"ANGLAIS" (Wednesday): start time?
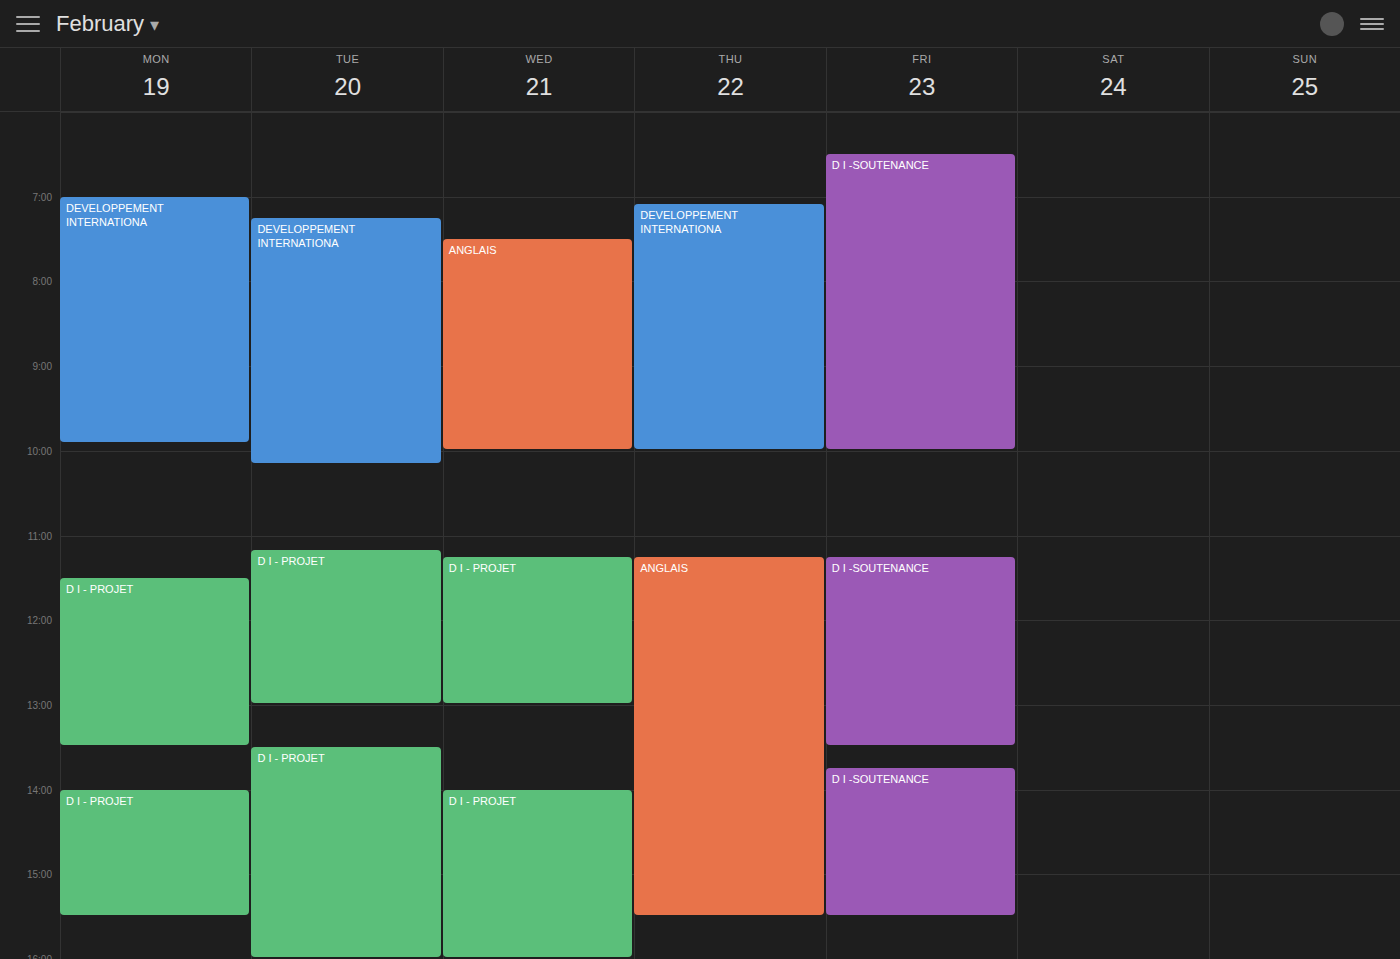
7:30 AM